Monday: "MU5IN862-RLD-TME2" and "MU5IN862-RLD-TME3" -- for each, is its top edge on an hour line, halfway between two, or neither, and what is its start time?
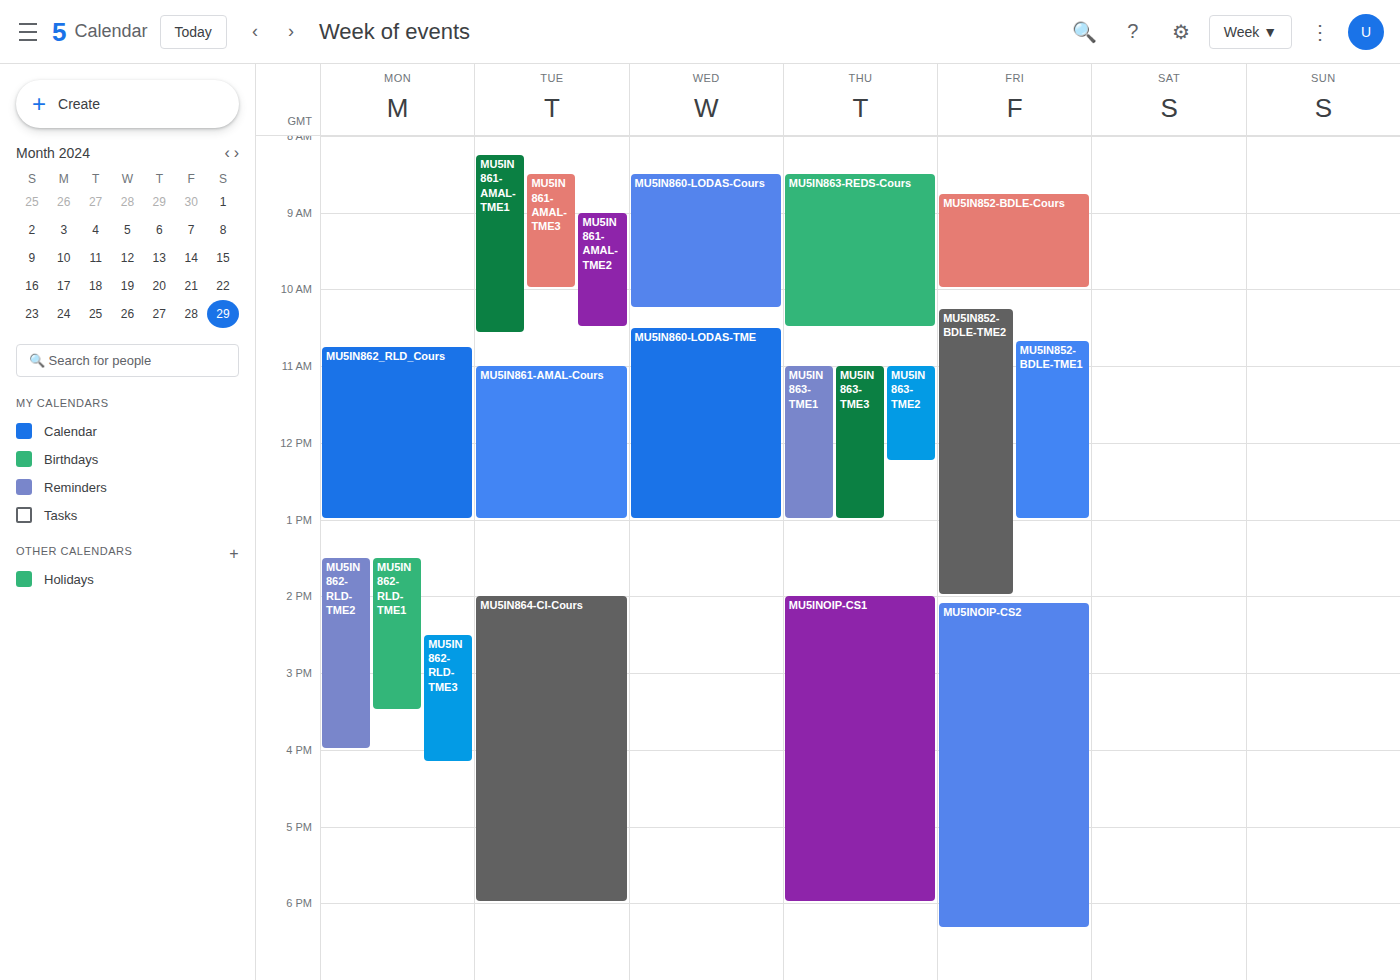
"MU5IN862-RLD-TME2": 13:30, halfway between the 13:00 and 14:00 lines. "MU5IN862-RLD-TME3": 14:30, halfway between the 14:00 and 15:00 lines.